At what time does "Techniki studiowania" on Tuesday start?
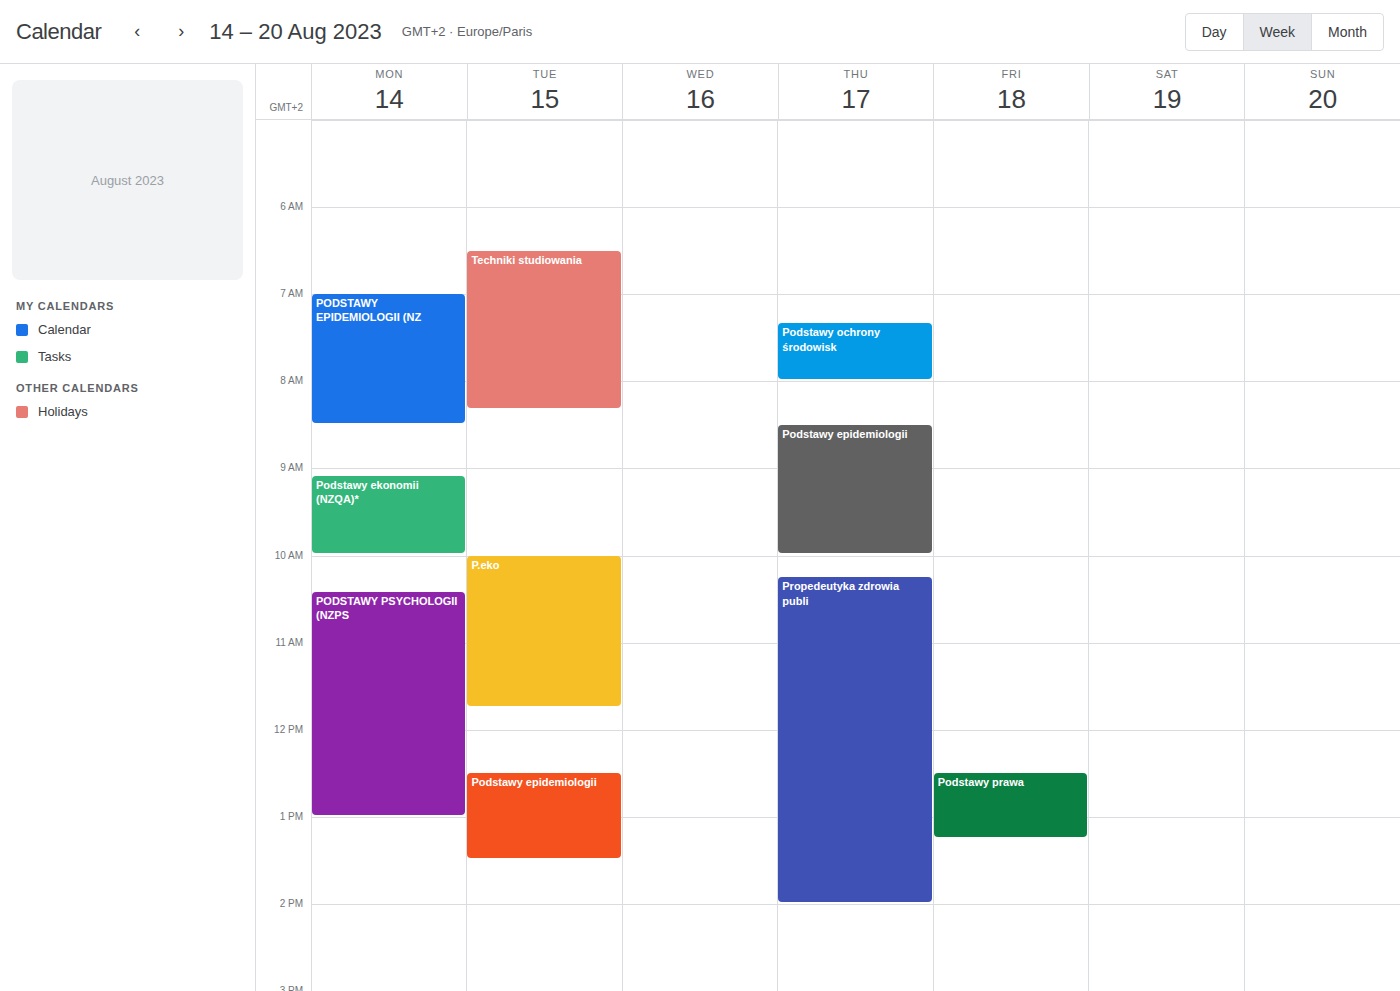
6:30 AM